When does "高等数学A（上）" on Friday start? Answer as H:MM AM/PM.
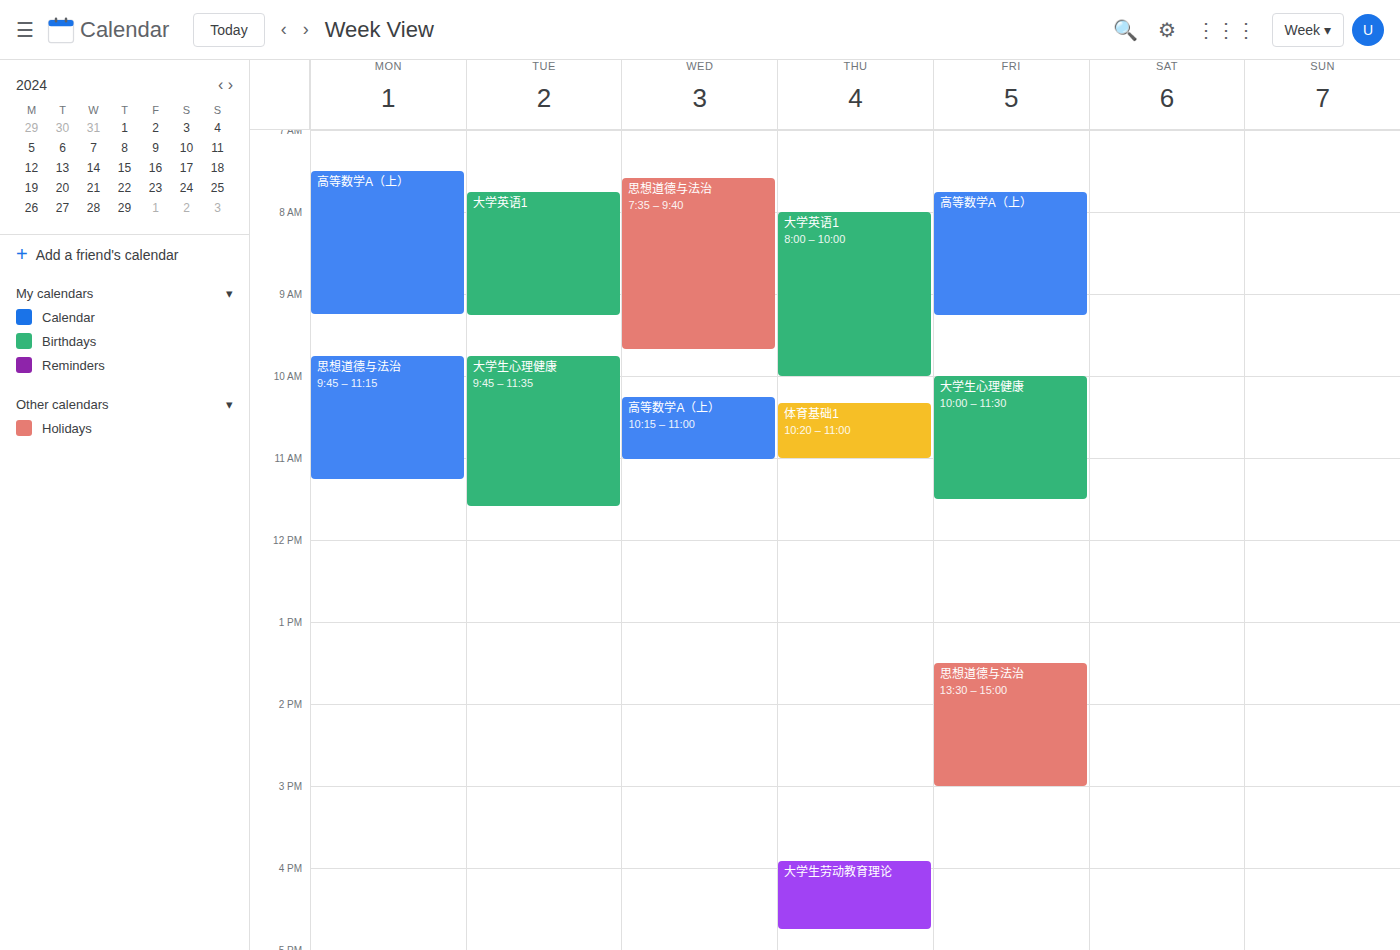
7:45 AM